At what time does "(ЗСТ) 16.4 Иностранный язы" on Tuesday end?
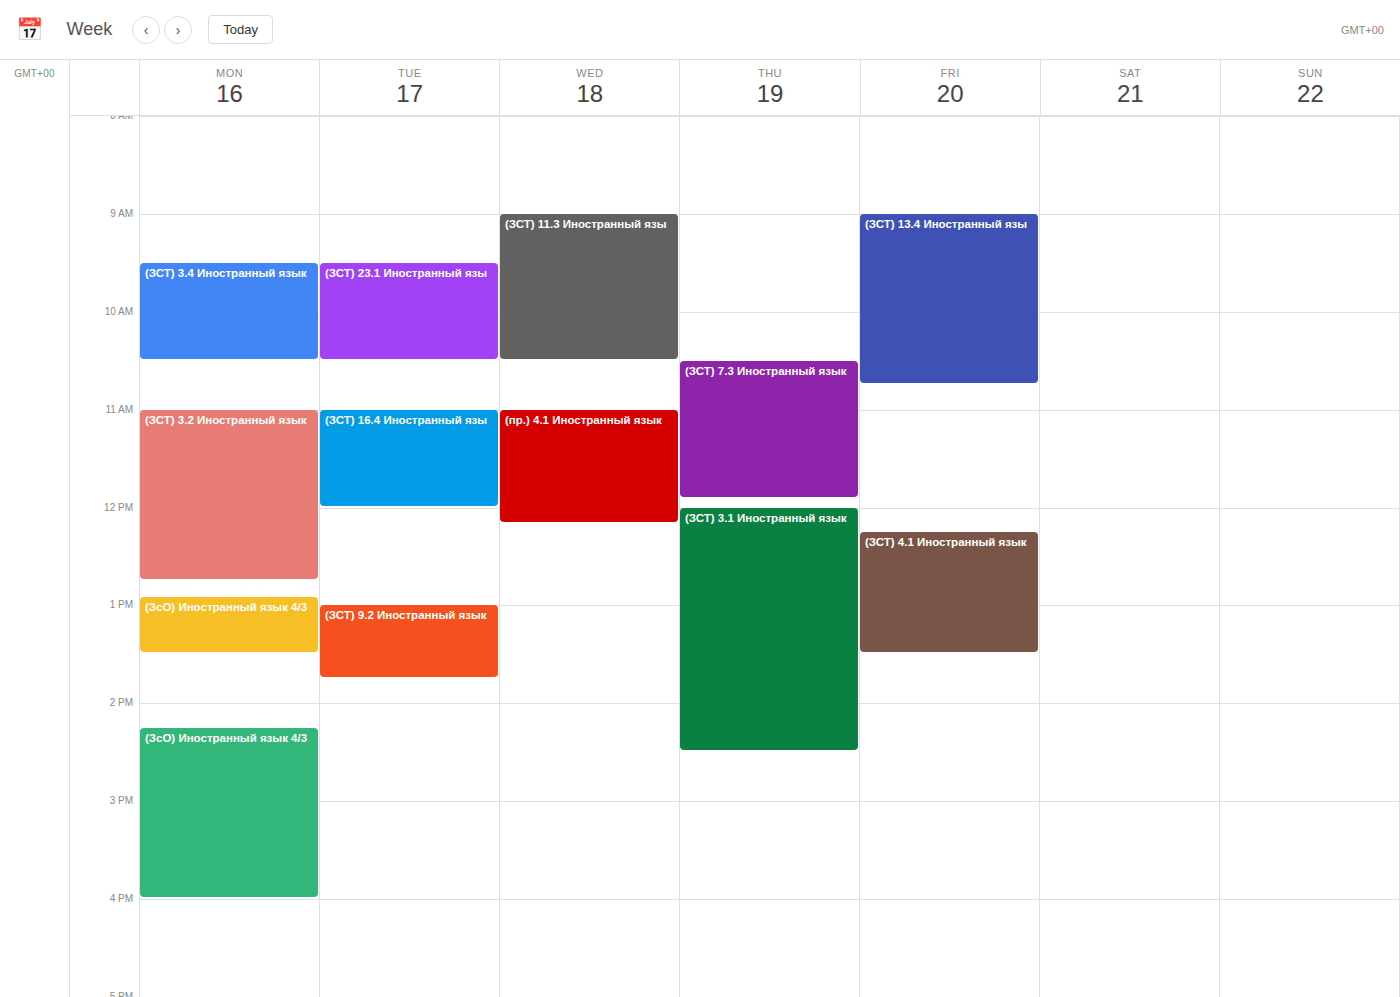
12:00 PM